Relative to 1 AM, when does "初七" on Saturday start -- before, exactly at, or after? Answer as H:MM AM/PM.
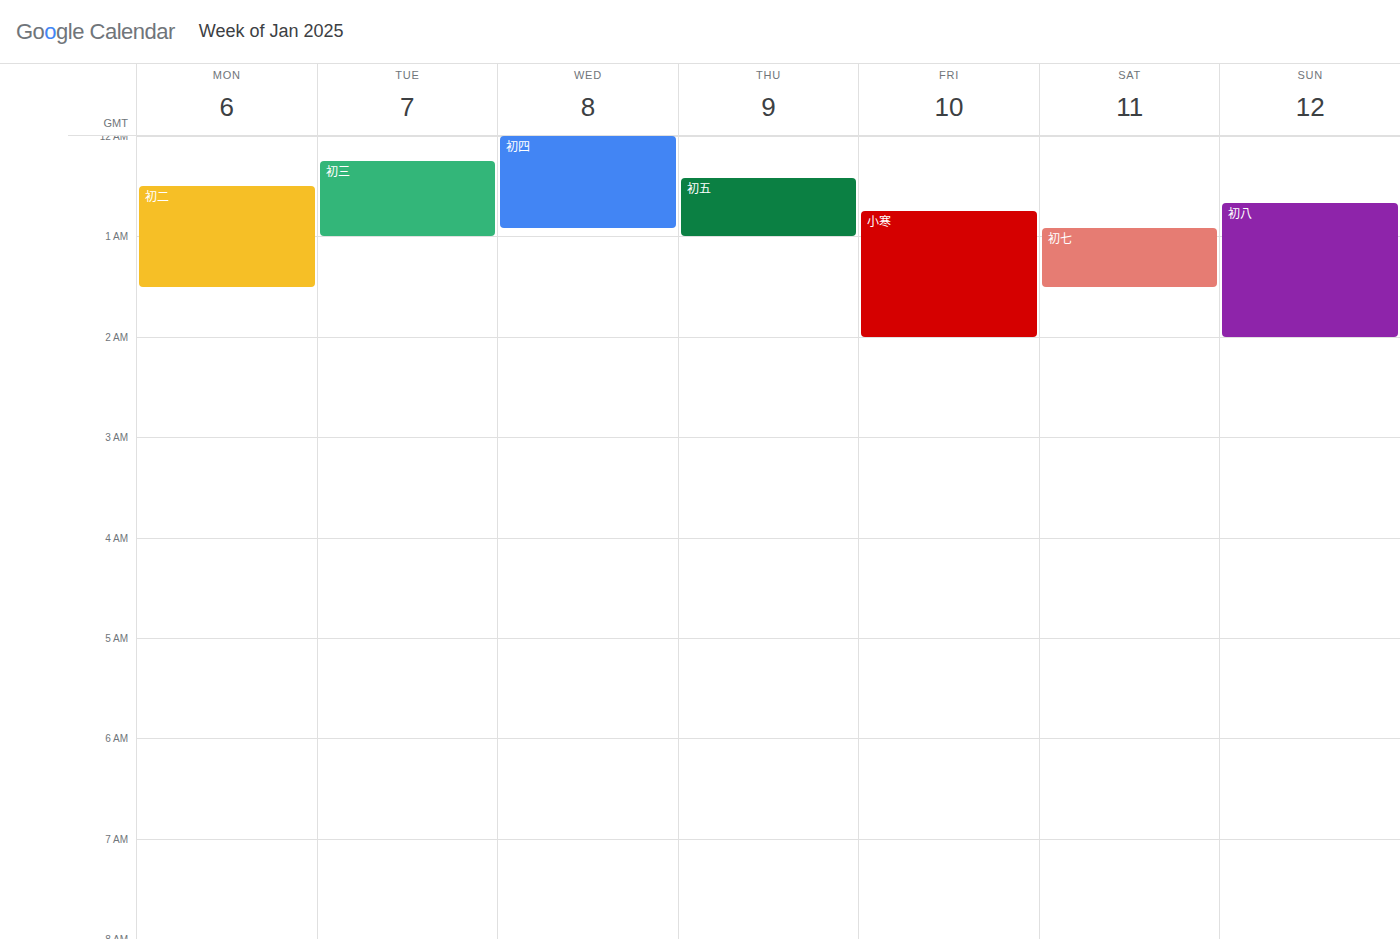
12:55 AM -- before 1 AM, 5 minutes above the 1 AM line.